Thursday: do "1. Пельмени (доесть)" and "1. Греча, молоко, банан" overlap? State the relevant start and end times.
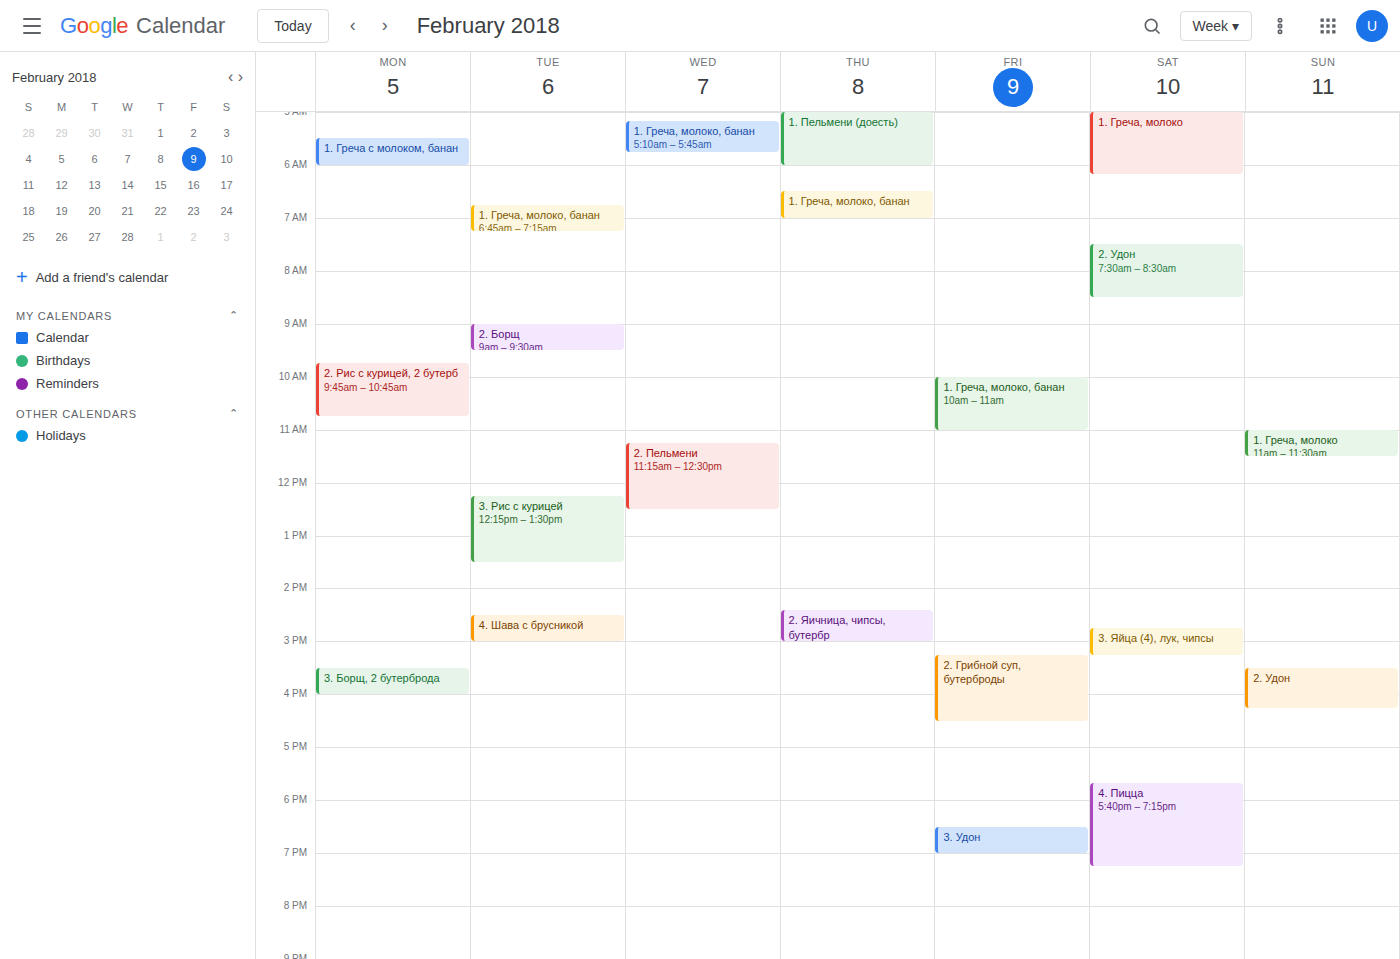
"1. Пельмени (доесть)" ends at 06:00 and "1. Греча, молоко, банан" starts at 06:30 -- no overlap.